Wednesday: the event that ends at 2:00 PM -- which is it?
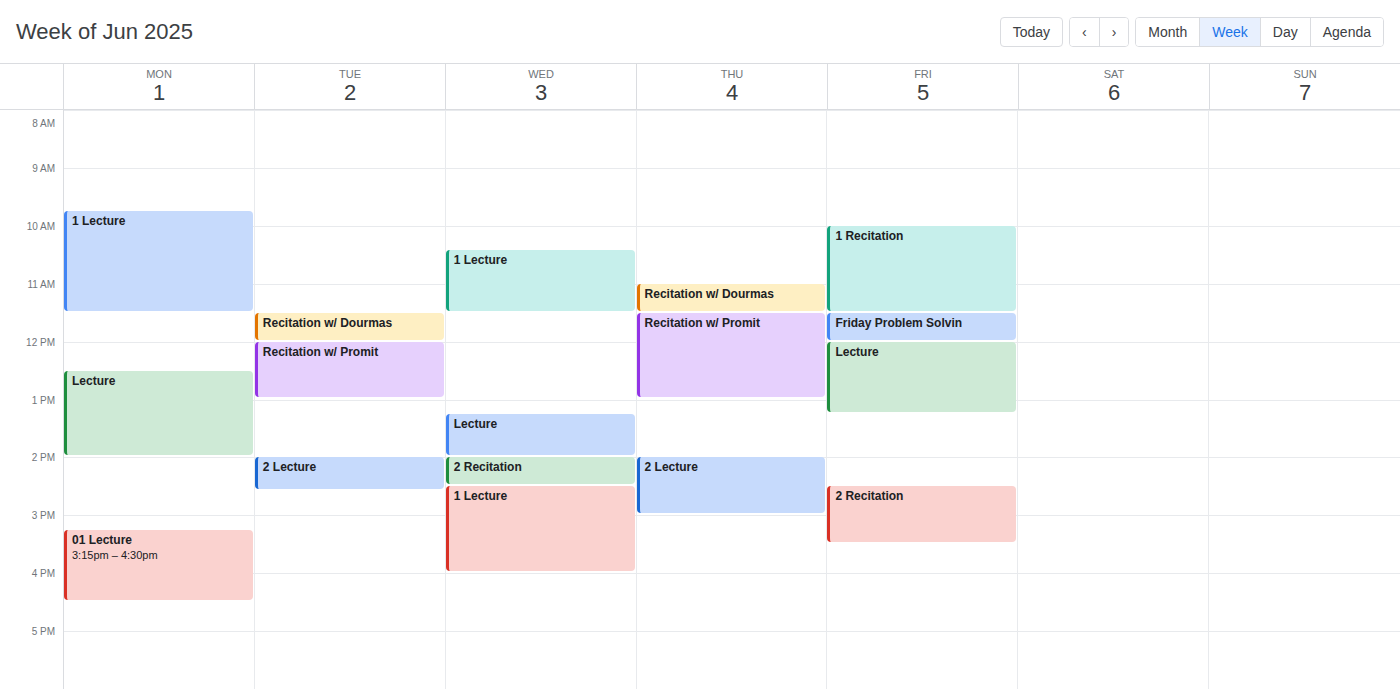
"Lecture"